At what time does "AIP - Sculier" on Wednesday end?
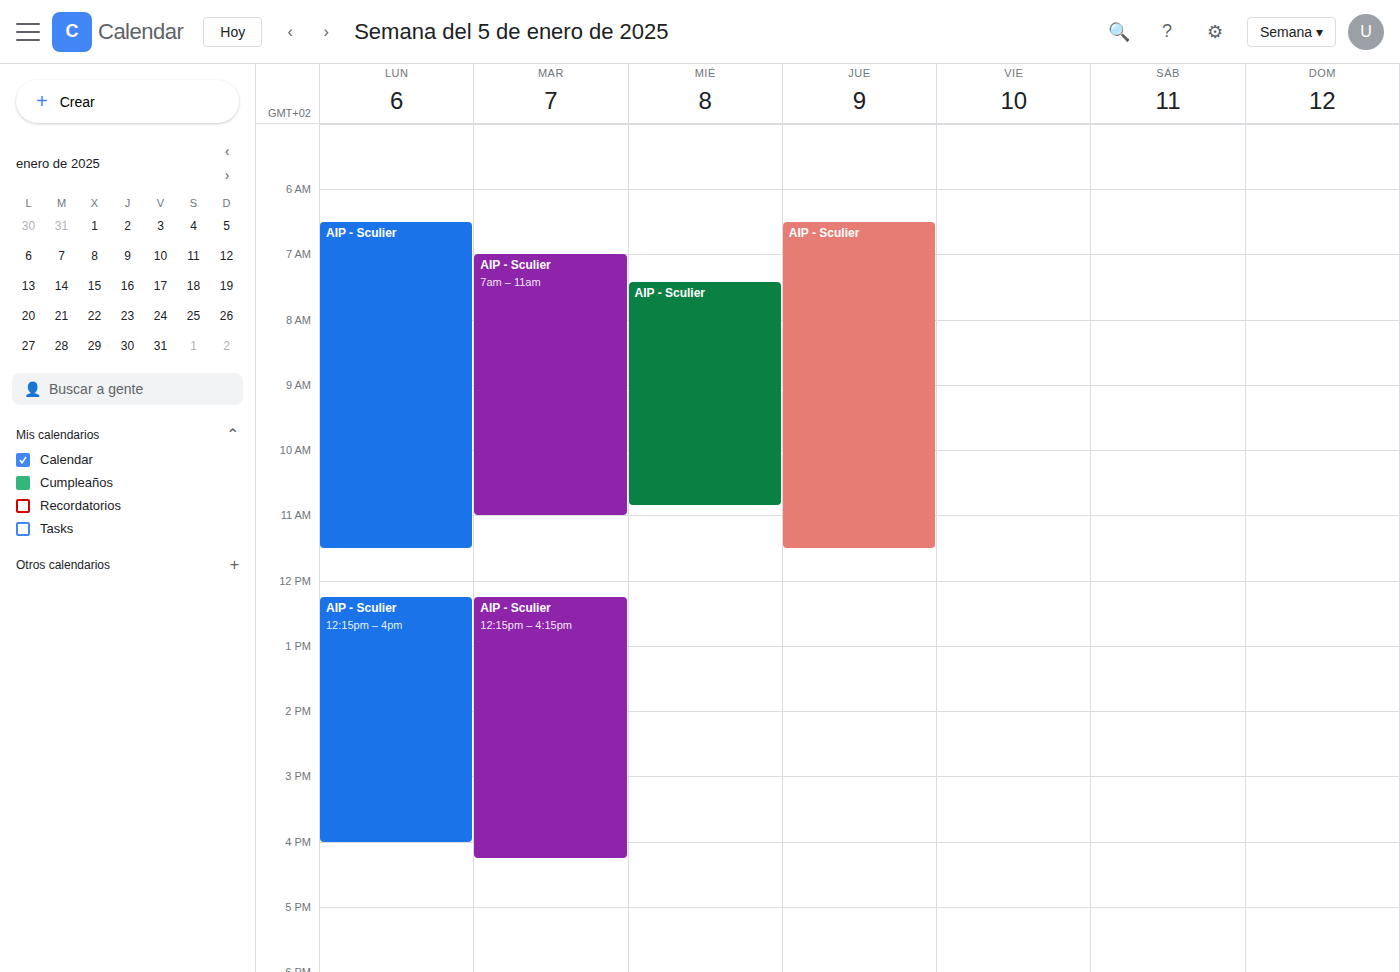
10:50 AM